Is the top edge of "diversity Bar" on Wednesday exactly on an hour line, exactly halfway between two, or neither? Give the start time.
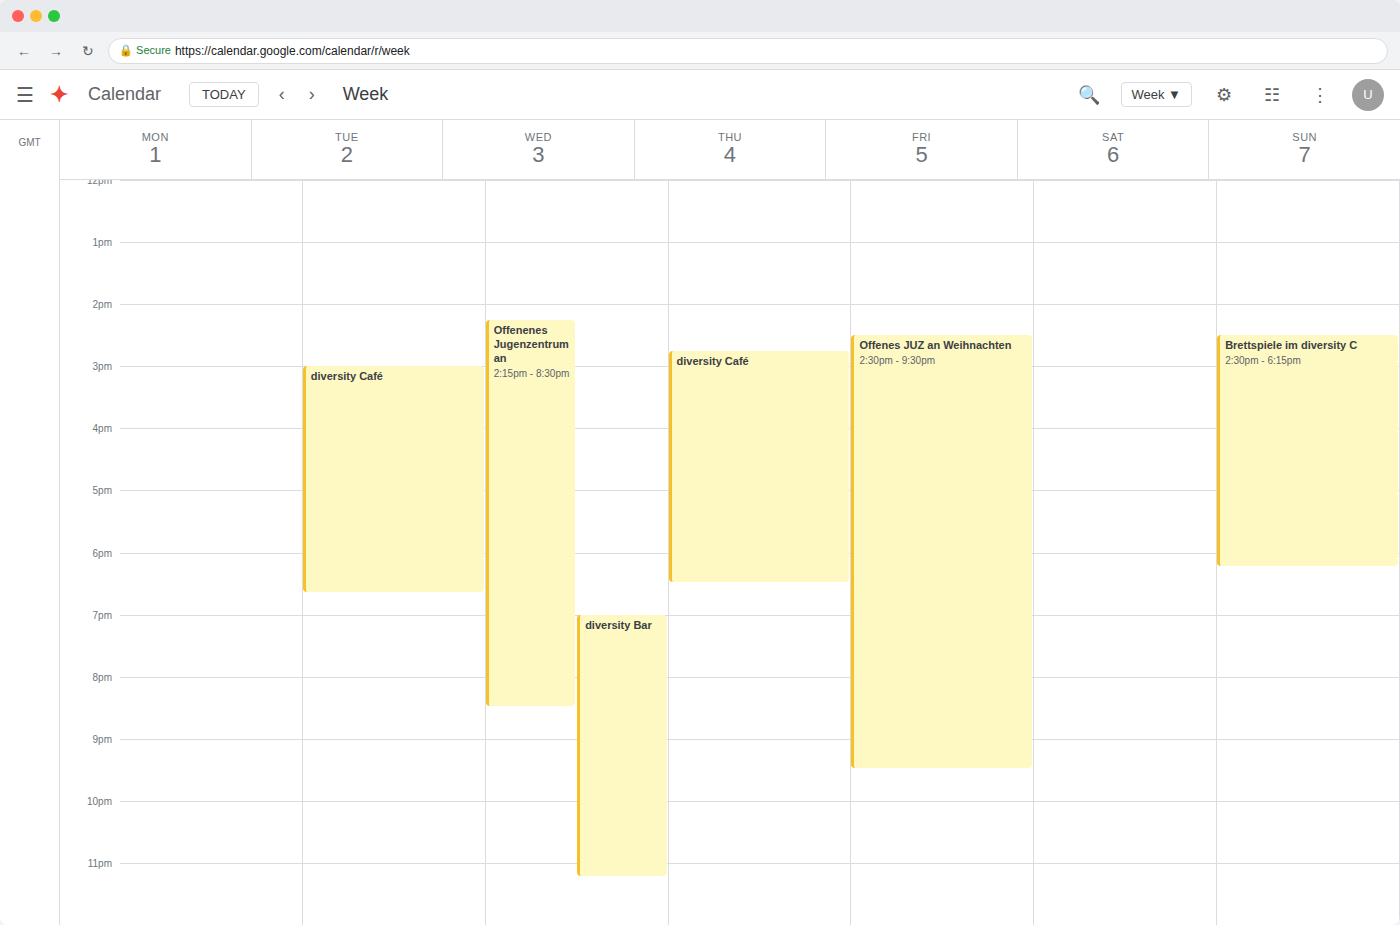
7:00 PM -- exactly on the 7 PM line.